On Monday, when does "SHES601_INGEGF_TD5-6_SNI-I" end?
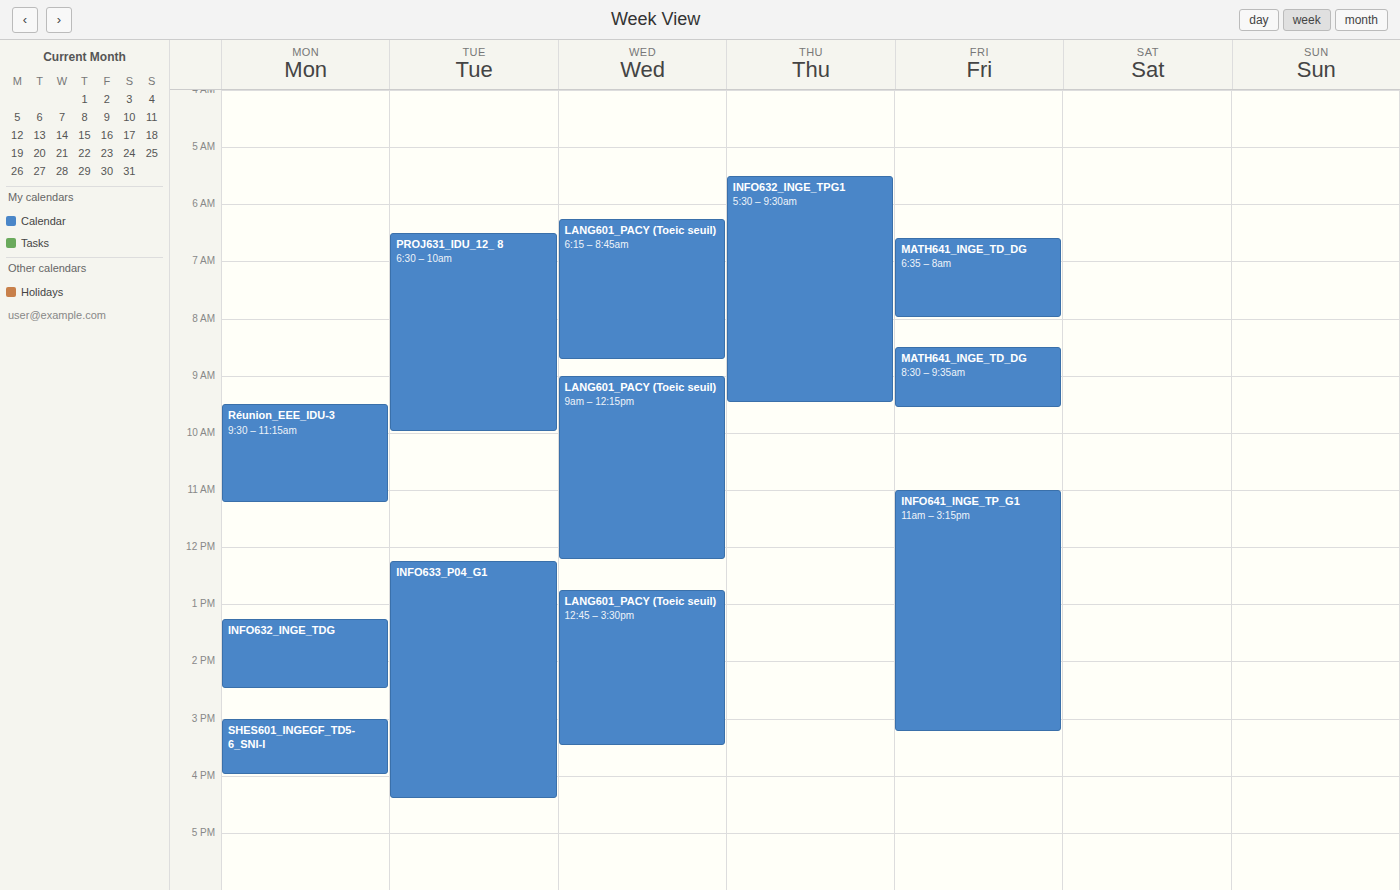
4:00 PM